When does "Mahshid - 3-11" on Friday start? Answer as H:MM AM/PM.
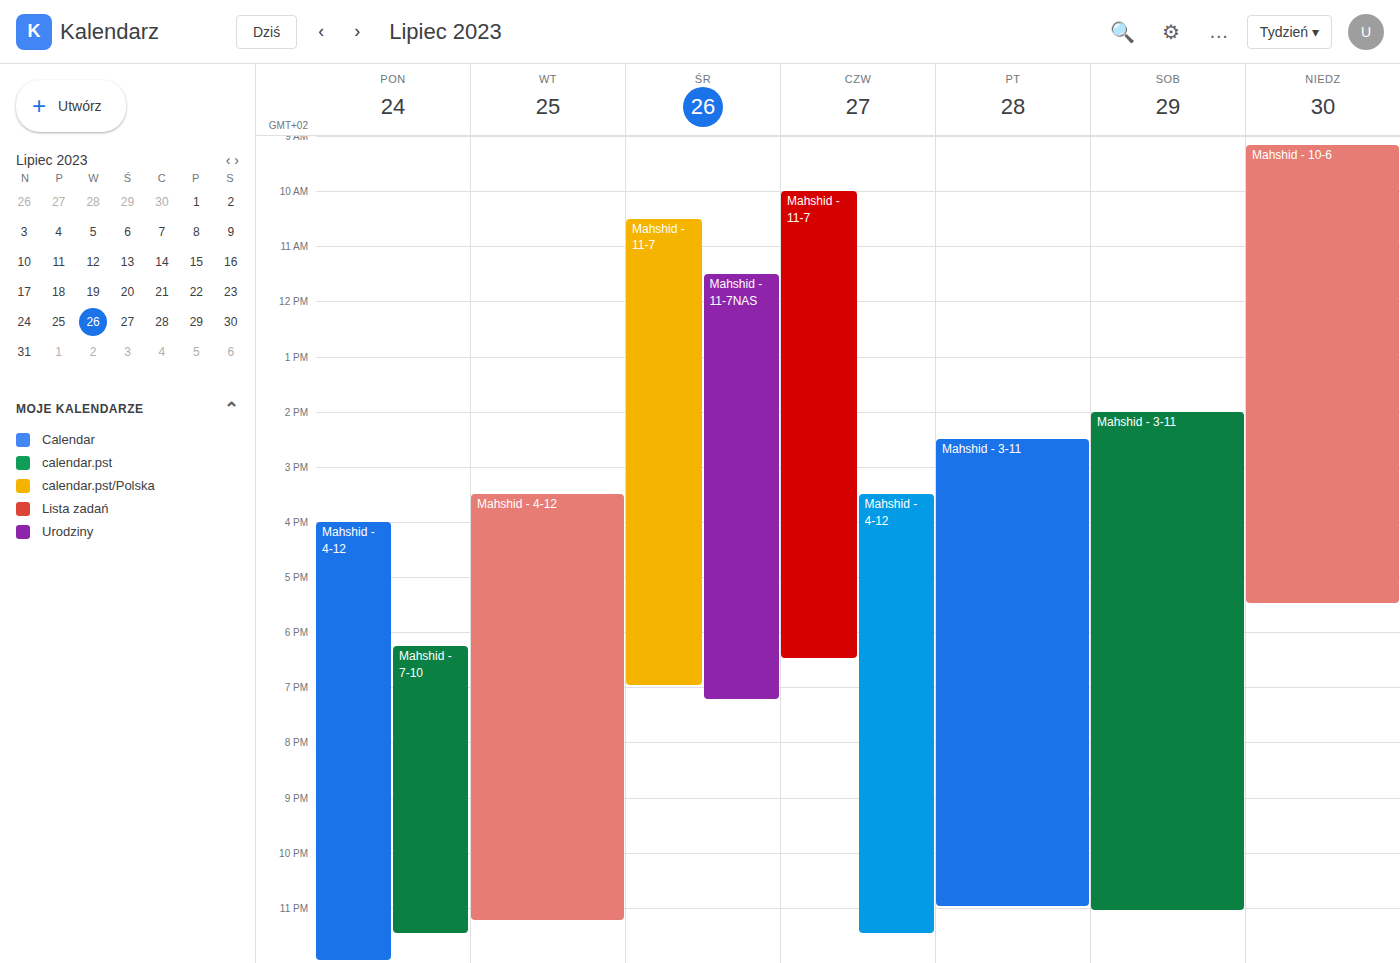
2:30 PM